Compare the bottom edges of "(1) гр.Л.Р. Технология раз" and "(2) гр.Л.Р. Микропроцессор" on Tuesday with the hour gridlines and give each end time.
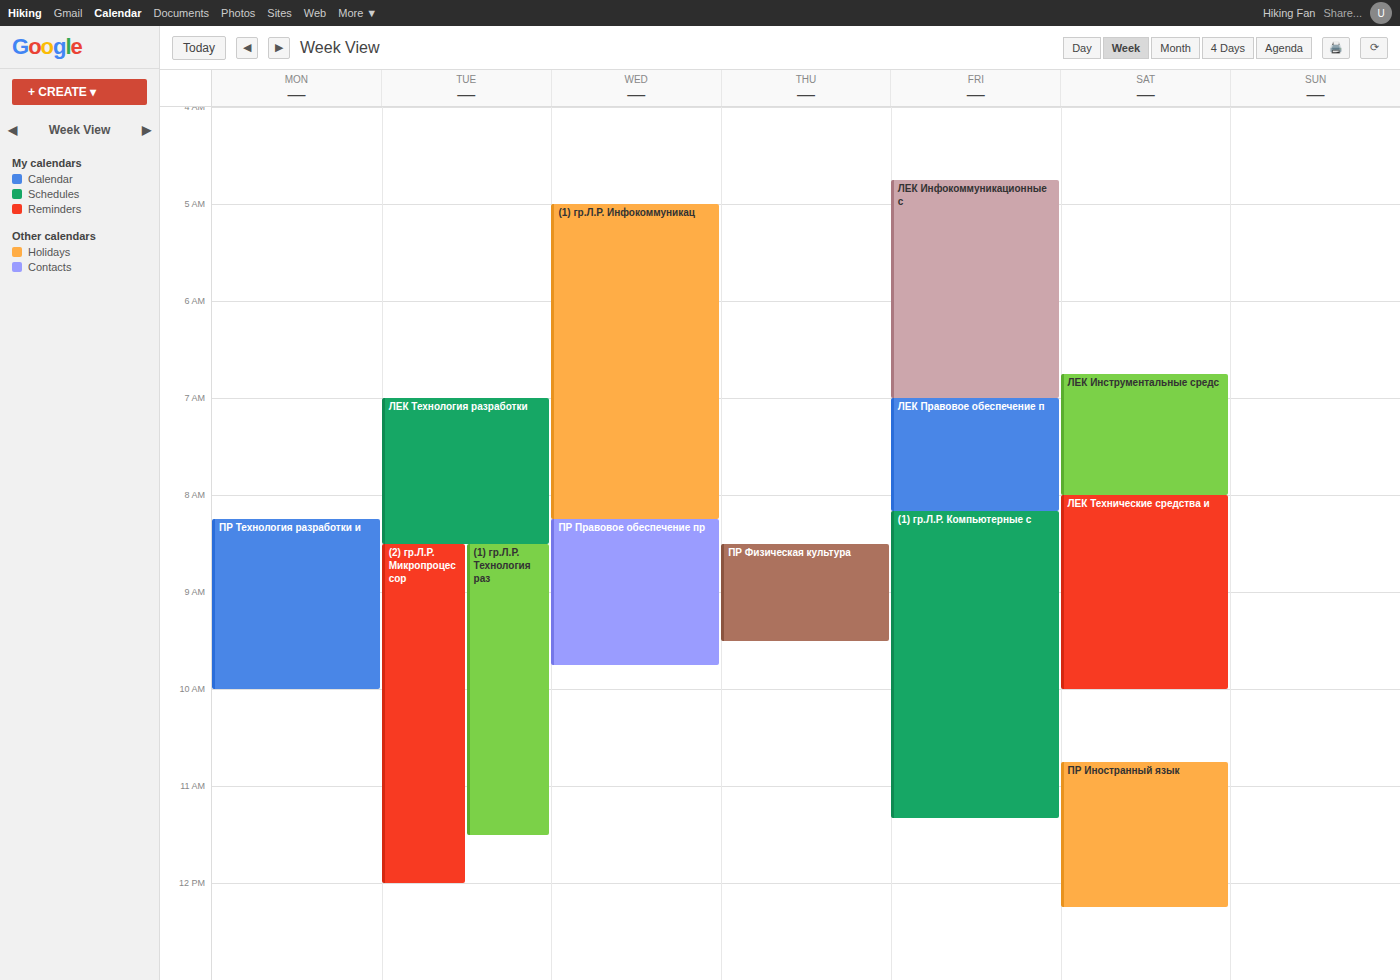
"(1) гр.Л.Р. Технология раз": 11:30 AM, halfway between the 11 AM and 12 PM lines. "(2) гр.Л.Р. Микропроцессор": 12:00 PM, exactly on the 12 PM line.